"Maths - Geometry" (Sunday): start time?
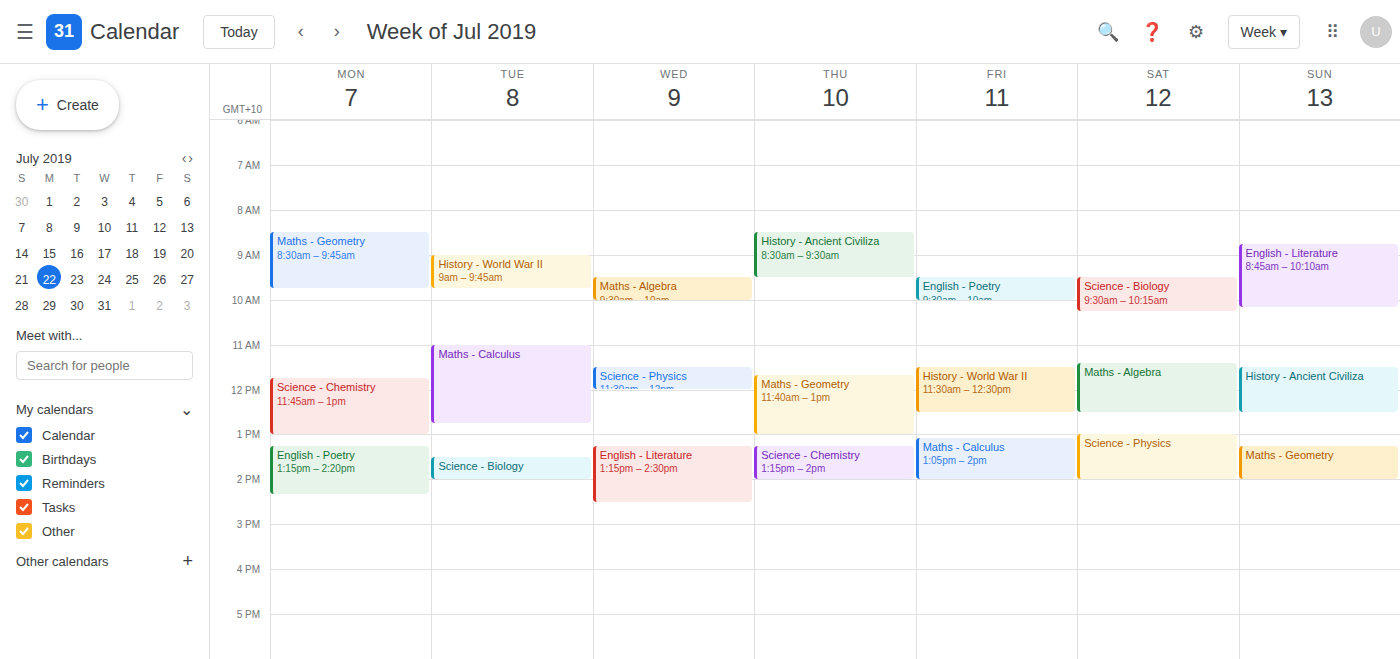
1:15 PM